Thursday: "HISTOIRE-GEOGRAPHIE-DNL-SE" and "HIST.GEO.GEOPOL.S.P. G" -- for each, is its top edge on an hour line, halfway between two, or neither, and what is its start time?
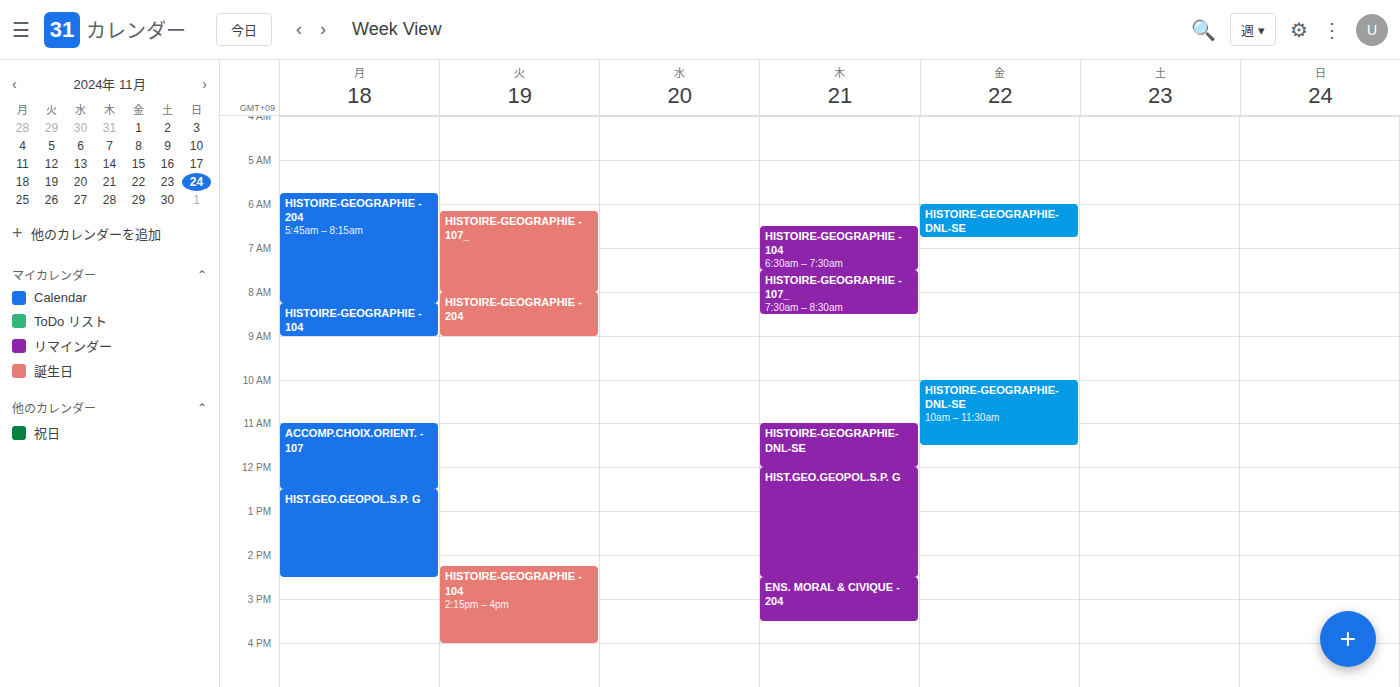
"HISTOIRE-GEOGRAPHIE-DNL-SE": 11:00 AM, exactly on the 11 AM line. "HIST.GEO.GEOPOL.S.P. G": 12:00 PM, exactly on the 12 PM line.